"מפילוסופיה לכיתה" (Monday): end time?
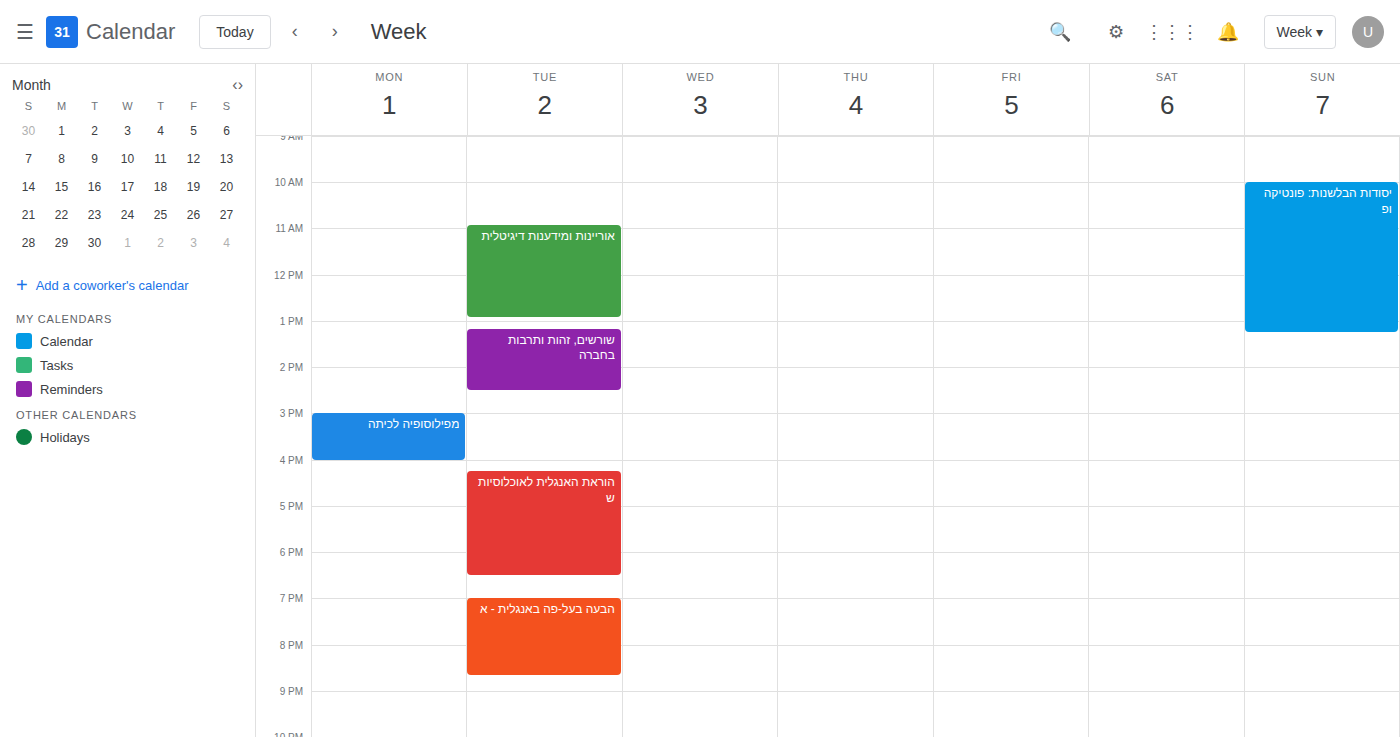
4:00 PM